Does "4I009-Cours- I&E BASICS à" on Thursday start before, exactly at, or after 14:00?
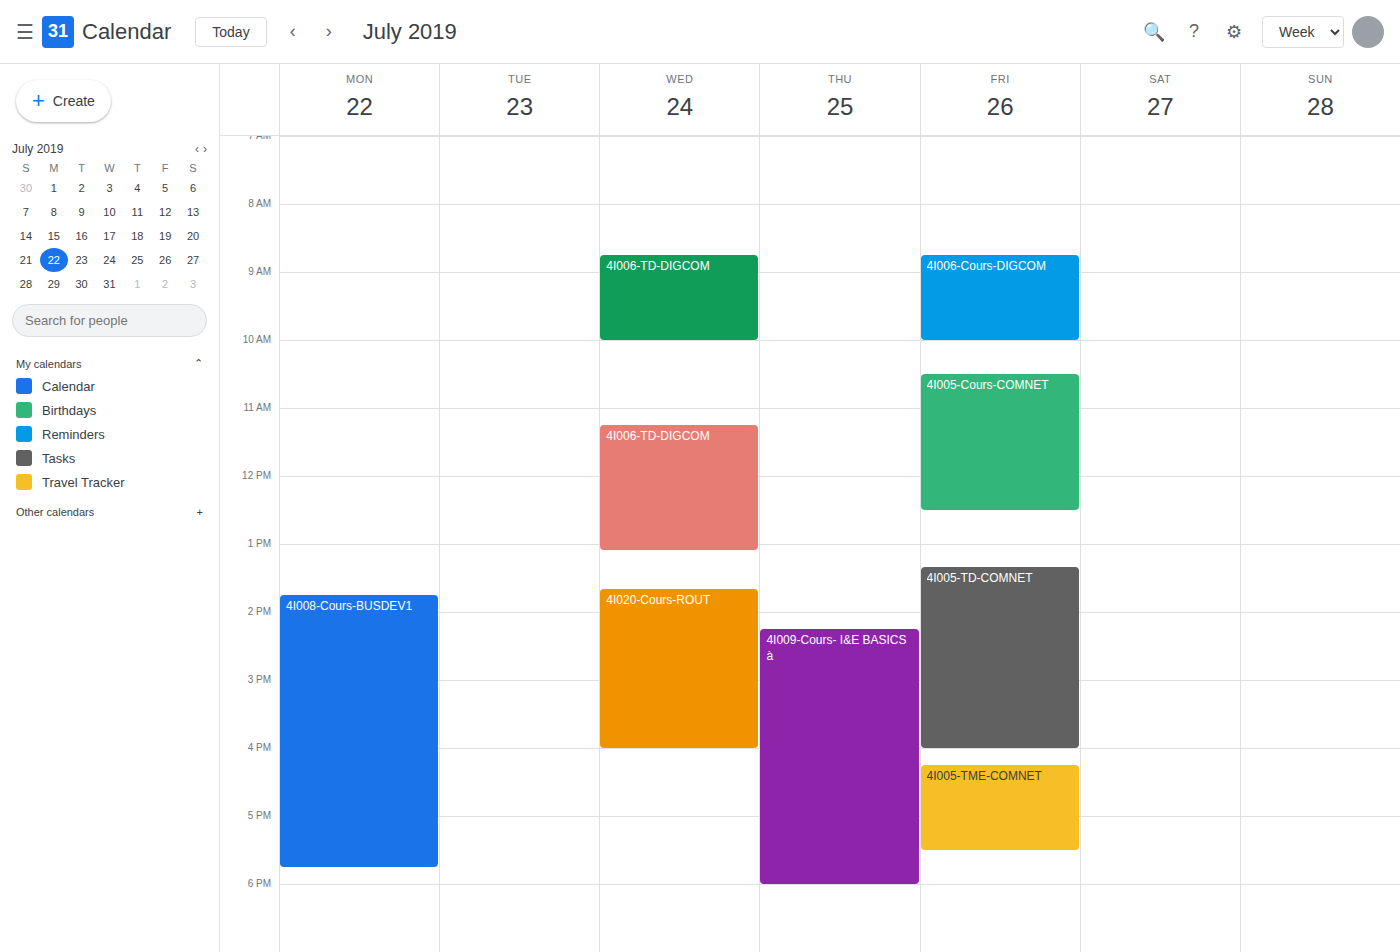
14:15 -- after 14:00, 15 minutes below the 14:00 line.